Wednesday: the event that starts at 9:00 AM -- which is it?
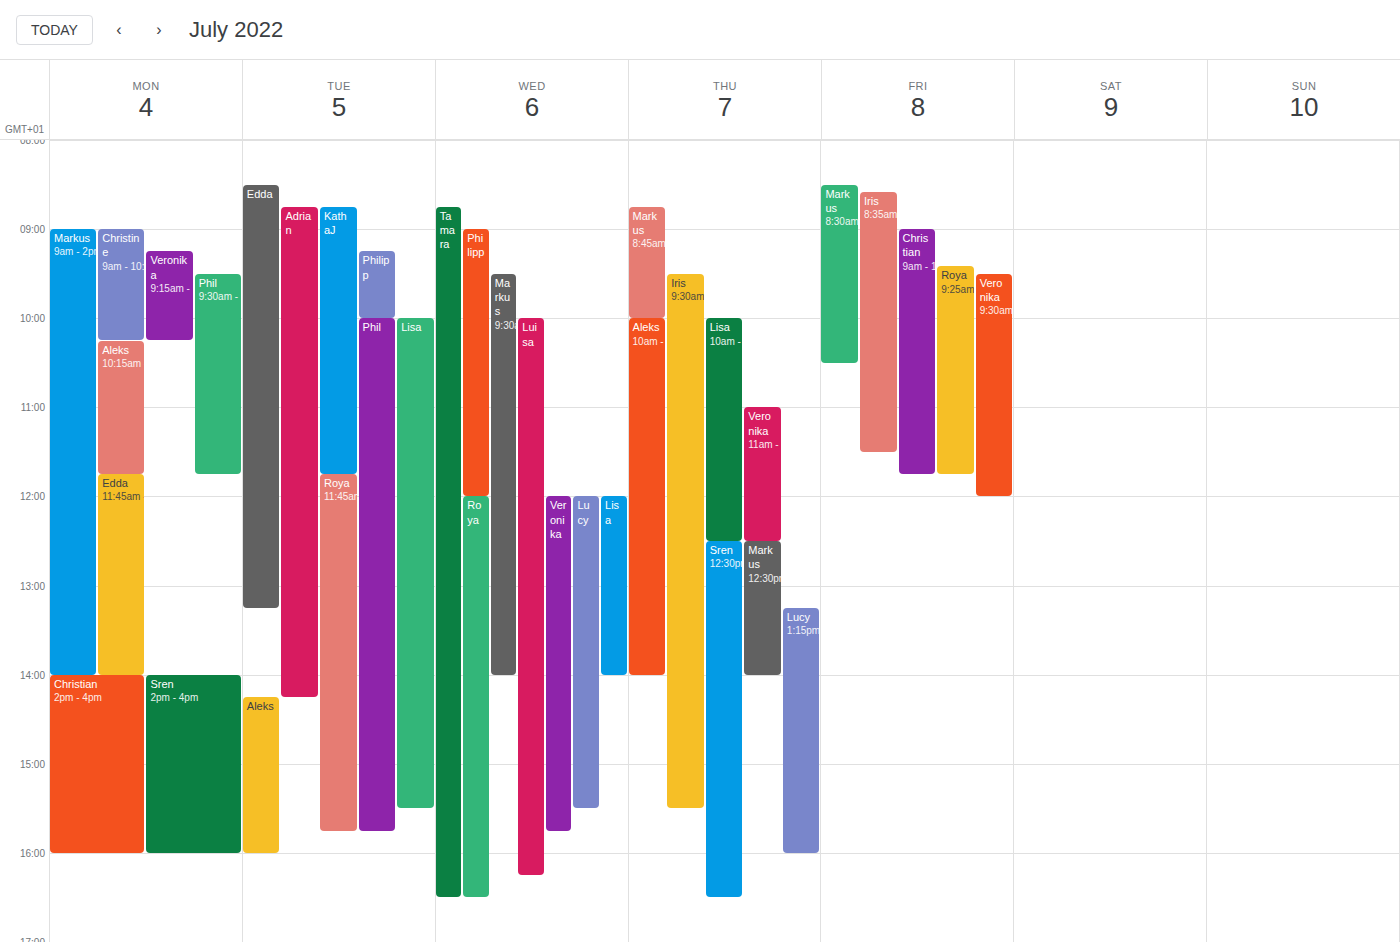
"Philipp"